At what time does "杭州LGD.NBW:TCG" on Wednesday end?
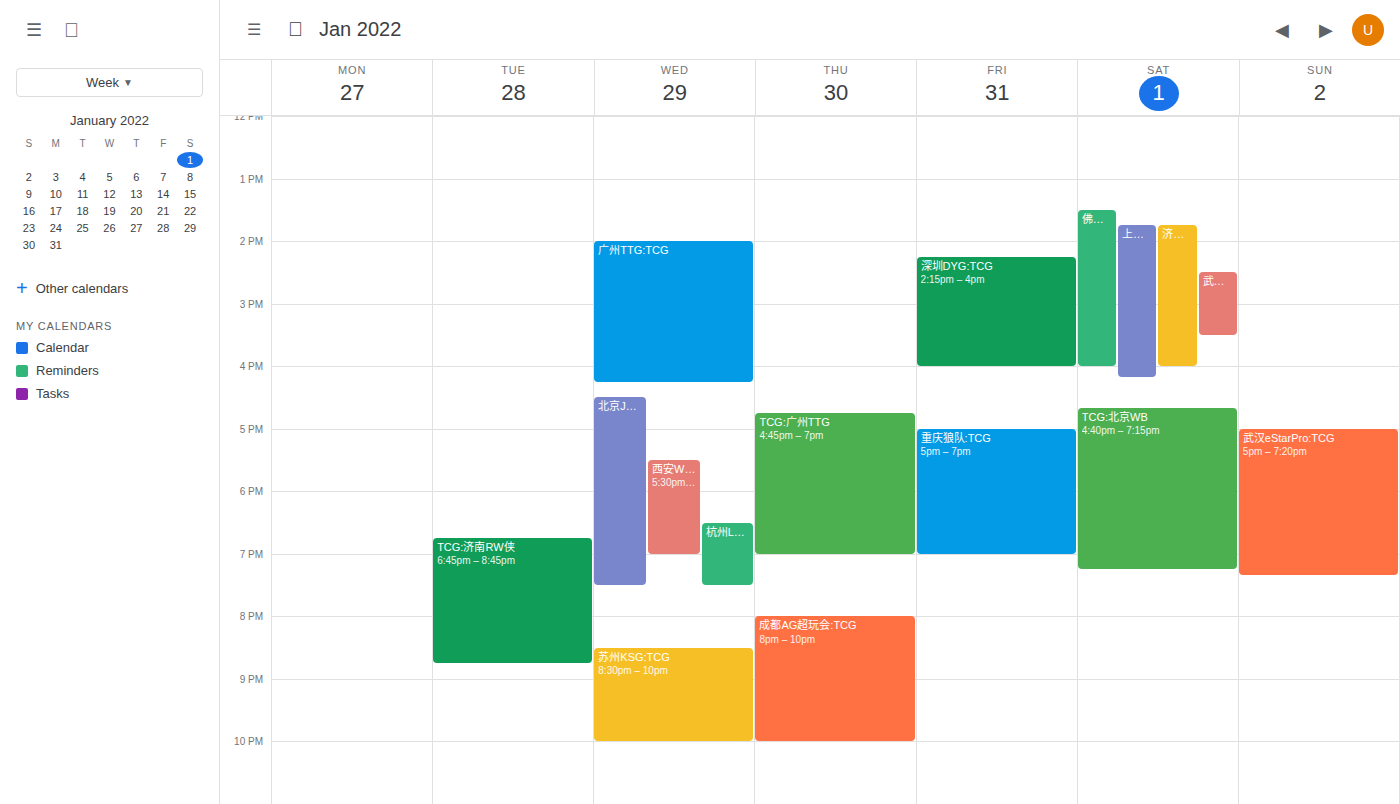
7:30 PM